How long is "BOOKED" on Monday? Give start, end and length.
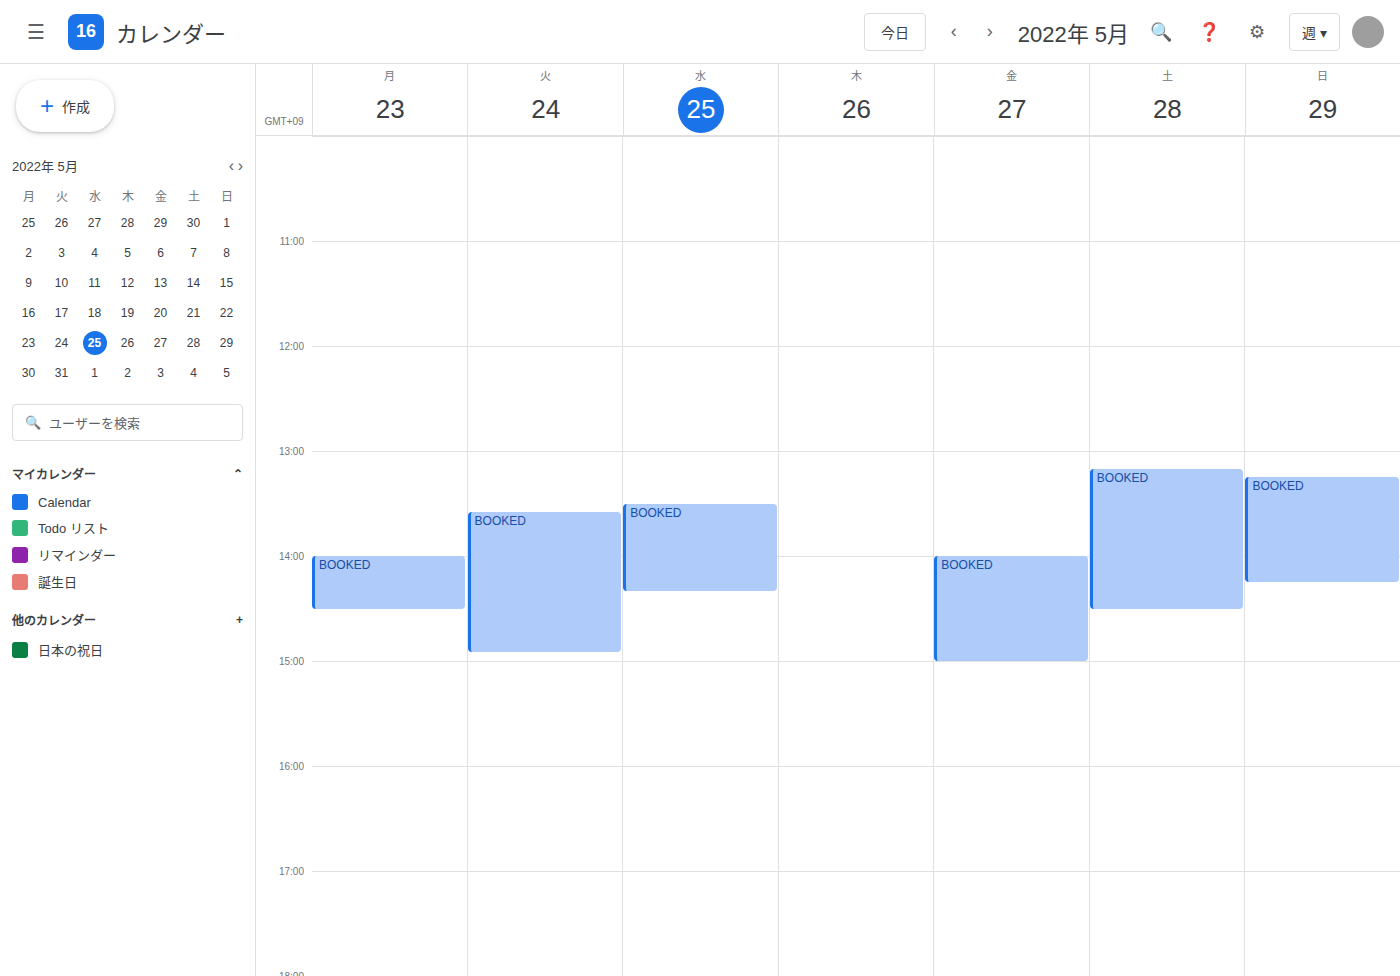
2:00 PM to 2:30 PM, 30 minutes